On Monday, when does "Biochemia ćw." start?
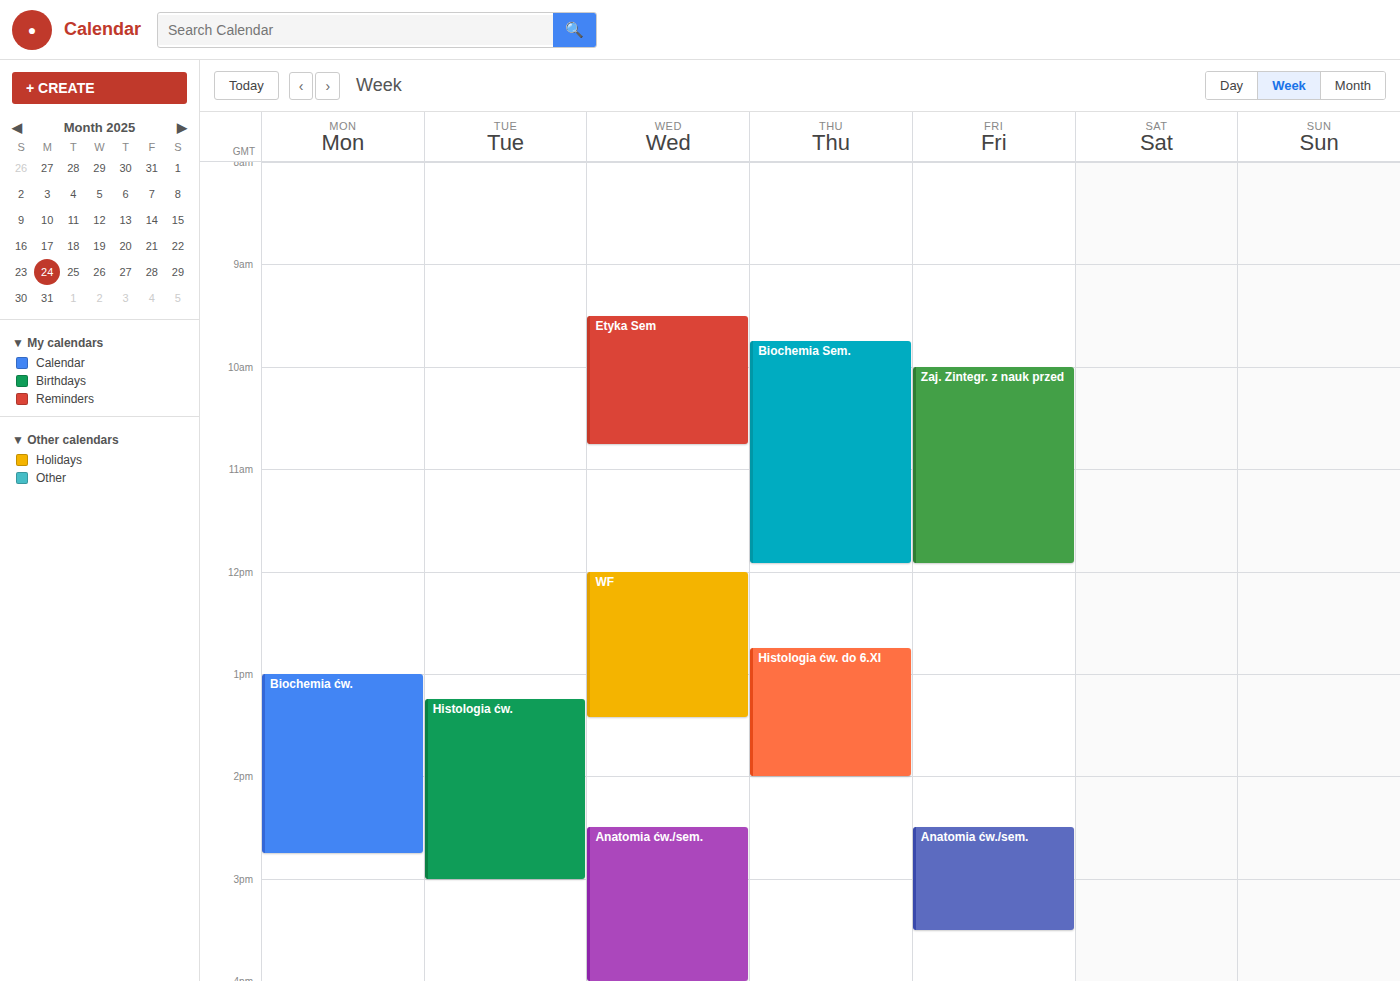
13:00